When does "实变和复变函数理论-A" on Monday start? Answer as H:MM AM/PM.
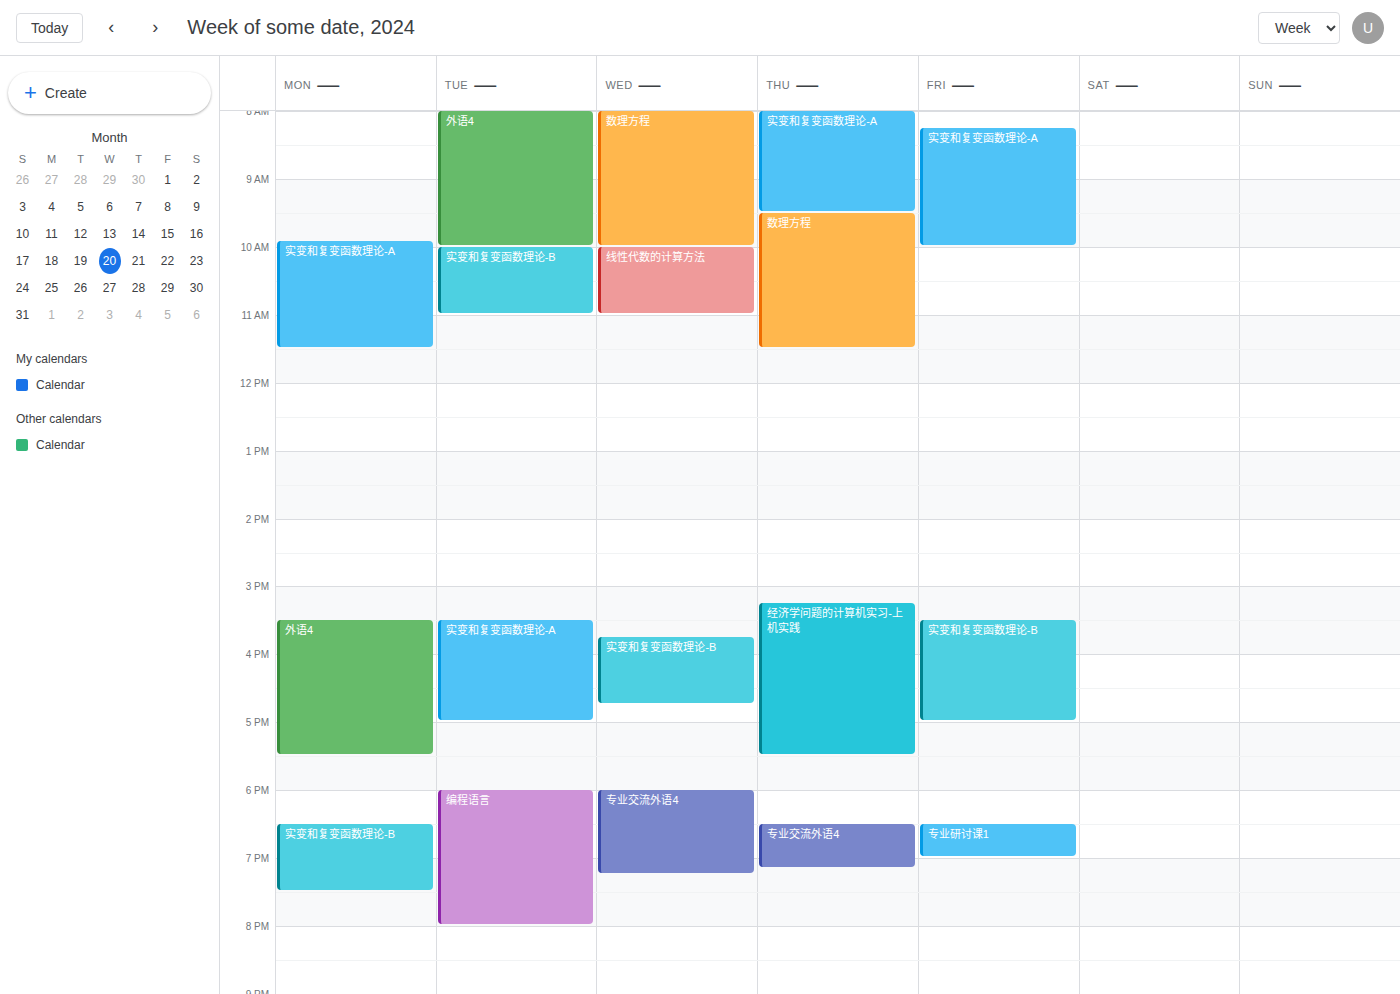
9:55 AM